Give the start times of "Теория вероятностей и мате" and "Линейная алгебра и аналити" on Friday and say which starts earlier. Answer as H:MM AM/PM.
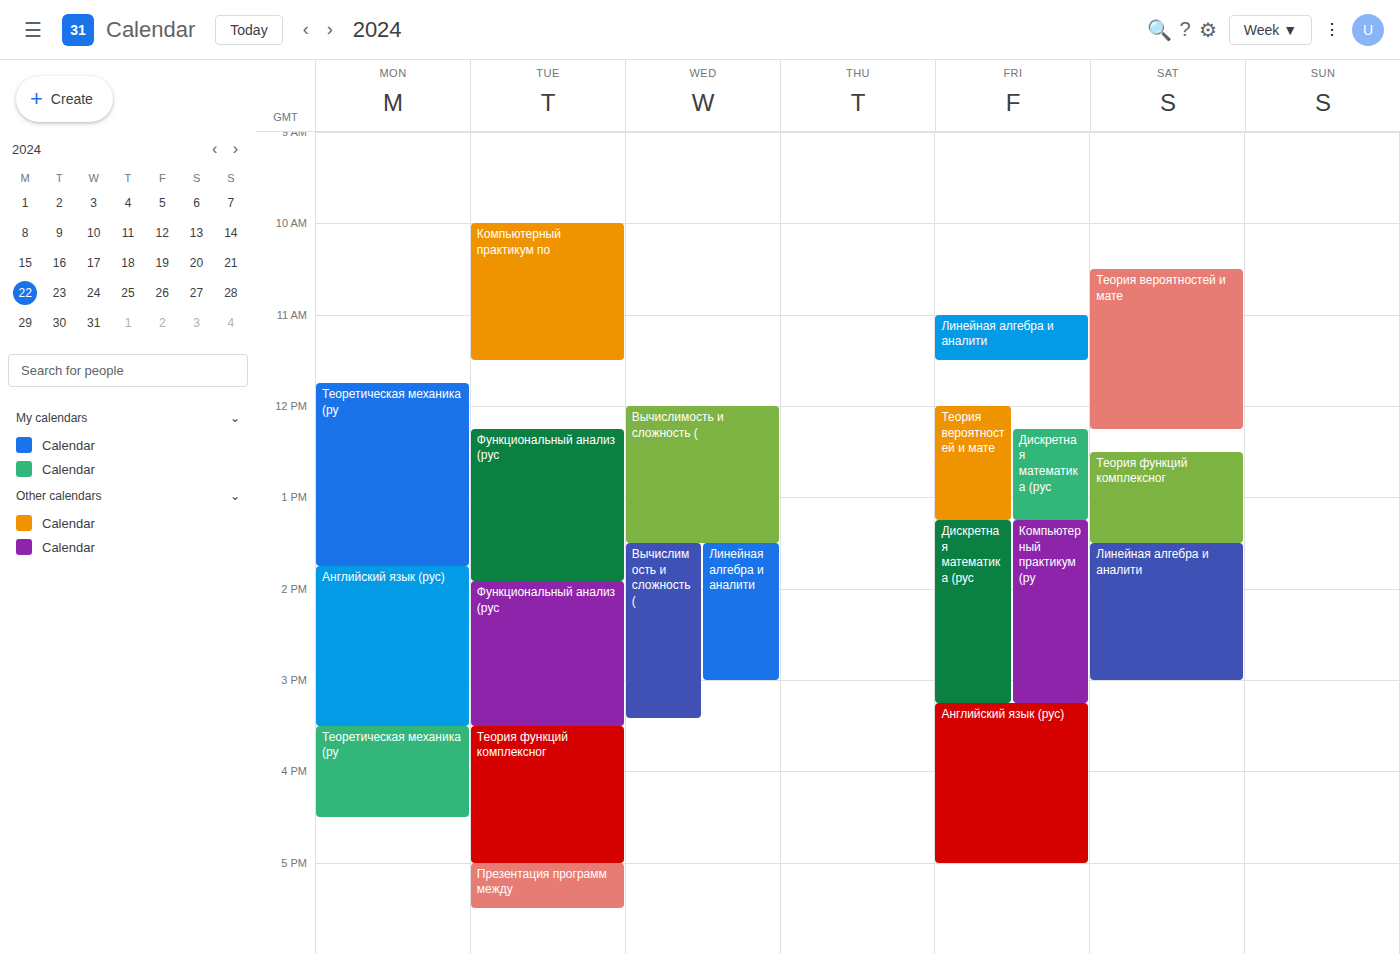
"Линейная алгебра и аналити" 11:00 AM; "Теория вероятностей и мате" 12:00 PM.